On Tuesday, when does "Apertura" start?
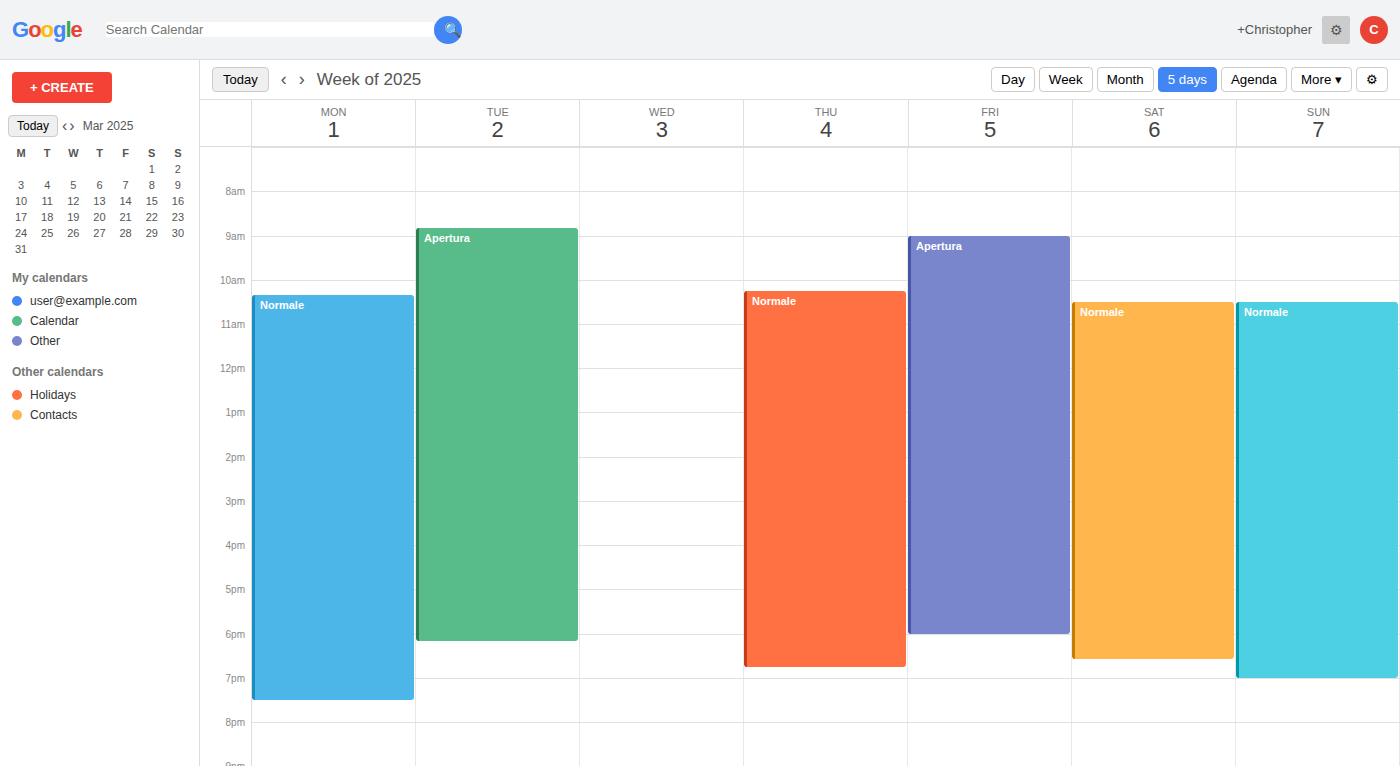
8:50 AM